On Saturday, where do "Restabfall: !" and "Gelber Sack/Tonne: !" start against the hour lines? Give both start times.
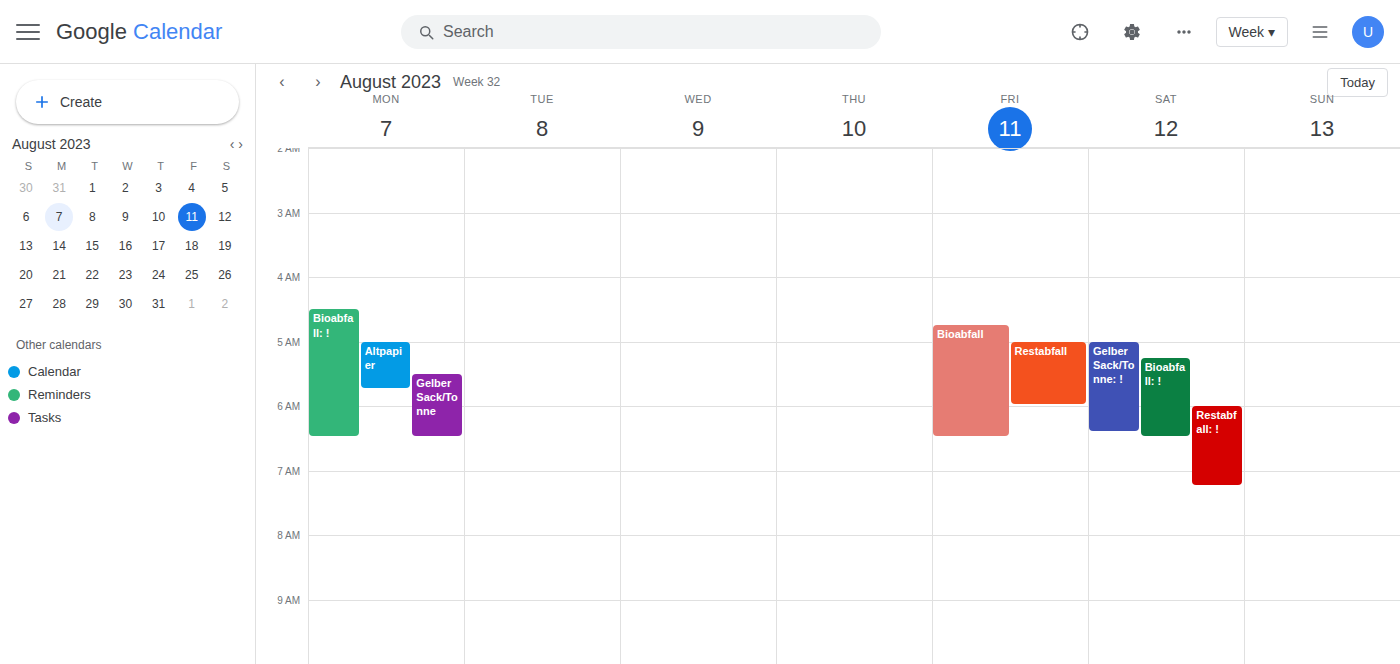
"Restabfall: !": 6:00 AM, exactly on the 6 AM line. "Gelber Sack/Tonne: !": 5:00 AM, exactly on the 5 AM line.